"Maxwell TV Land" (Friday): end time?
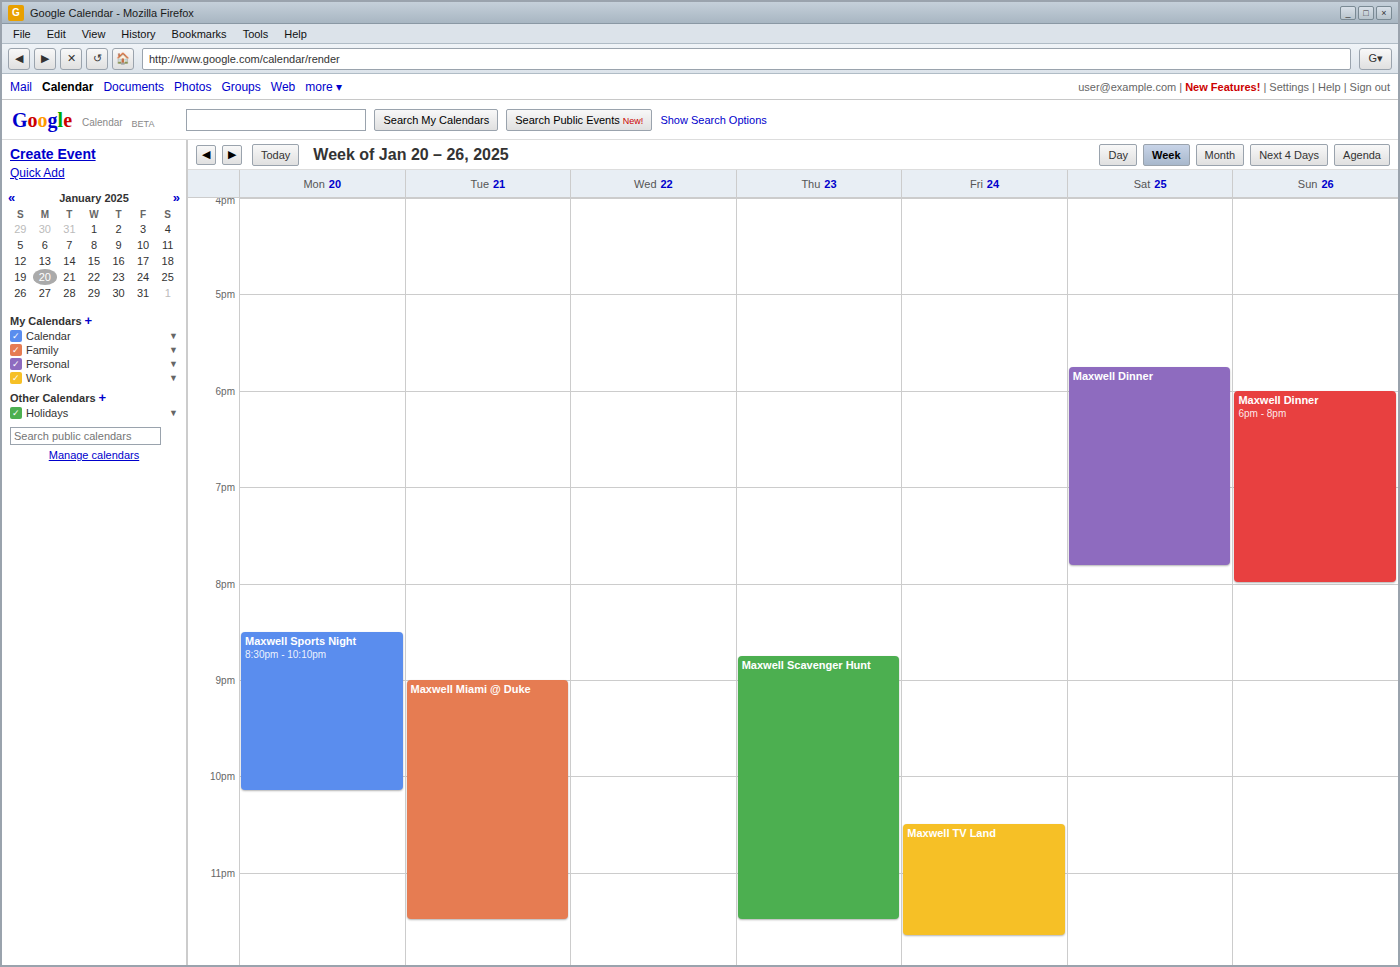
11:40 PM